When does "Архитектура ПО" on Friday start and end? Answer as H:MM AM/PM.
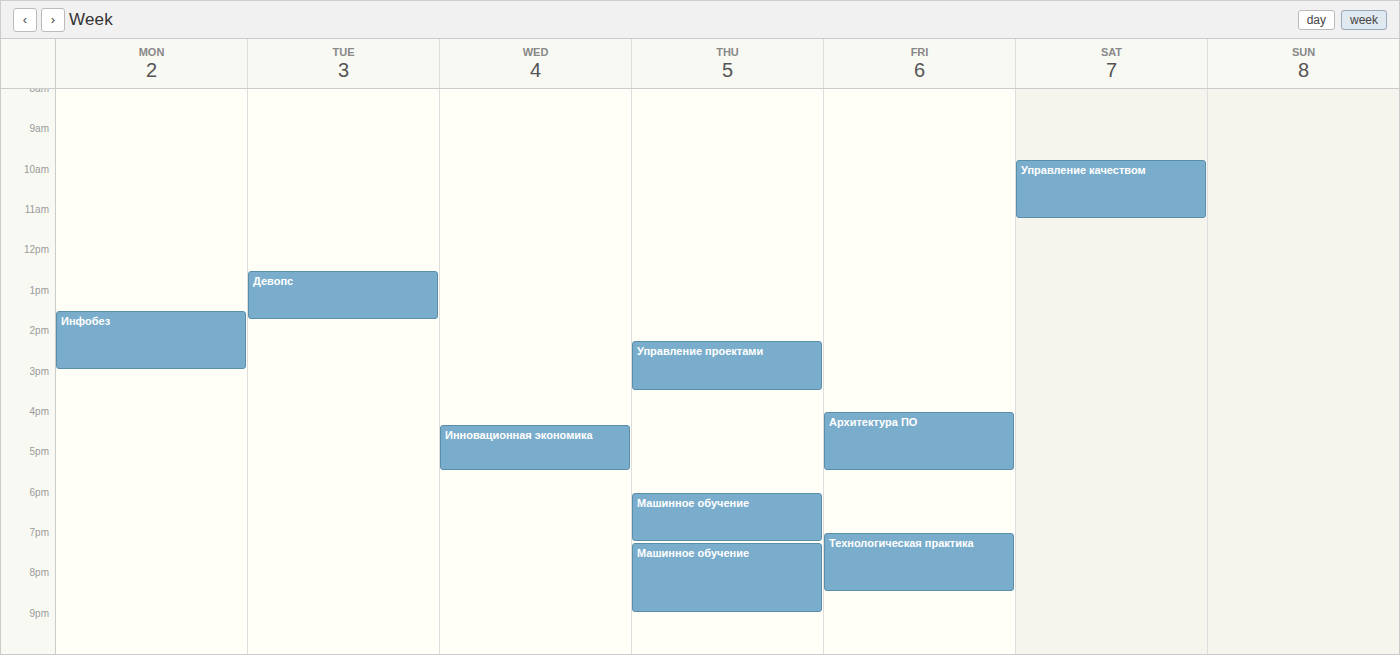
4:00 PM to 5:30 PM